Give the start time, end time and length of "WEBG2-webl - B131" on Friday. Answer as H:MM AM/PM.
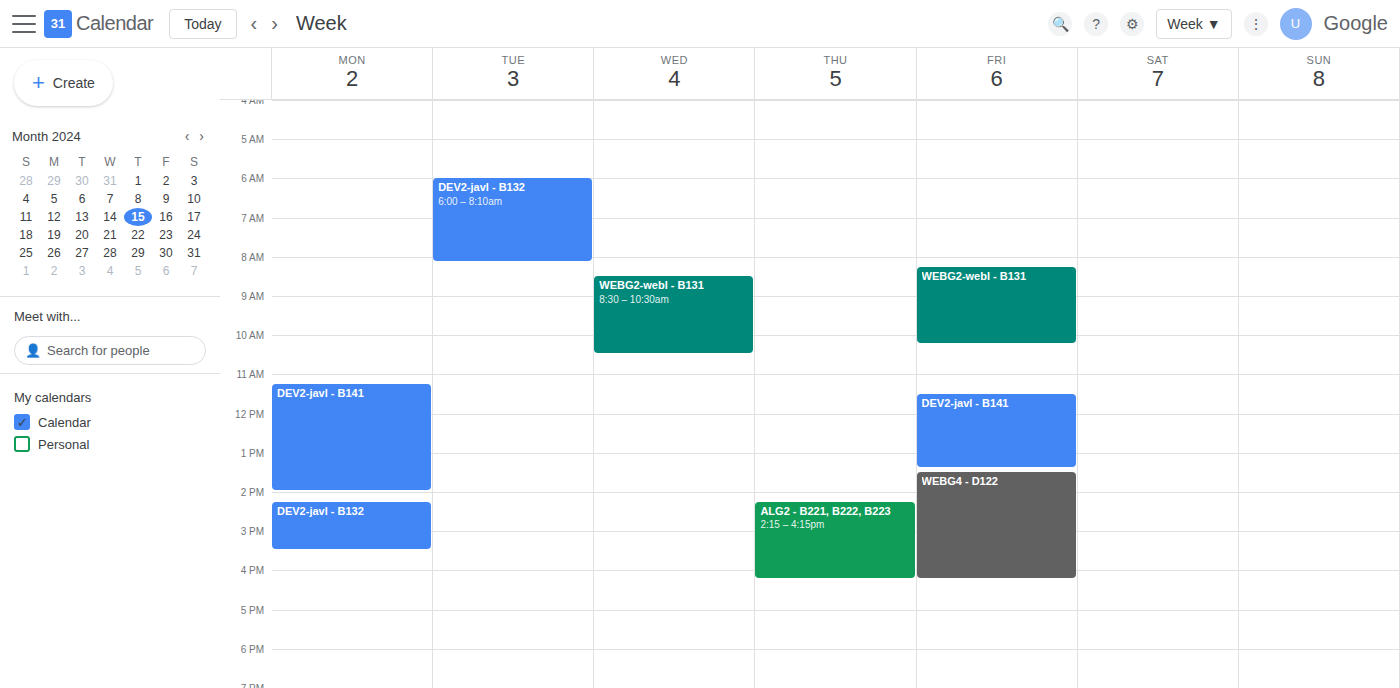
8:15 AM to 10:15 AM, 2 hours